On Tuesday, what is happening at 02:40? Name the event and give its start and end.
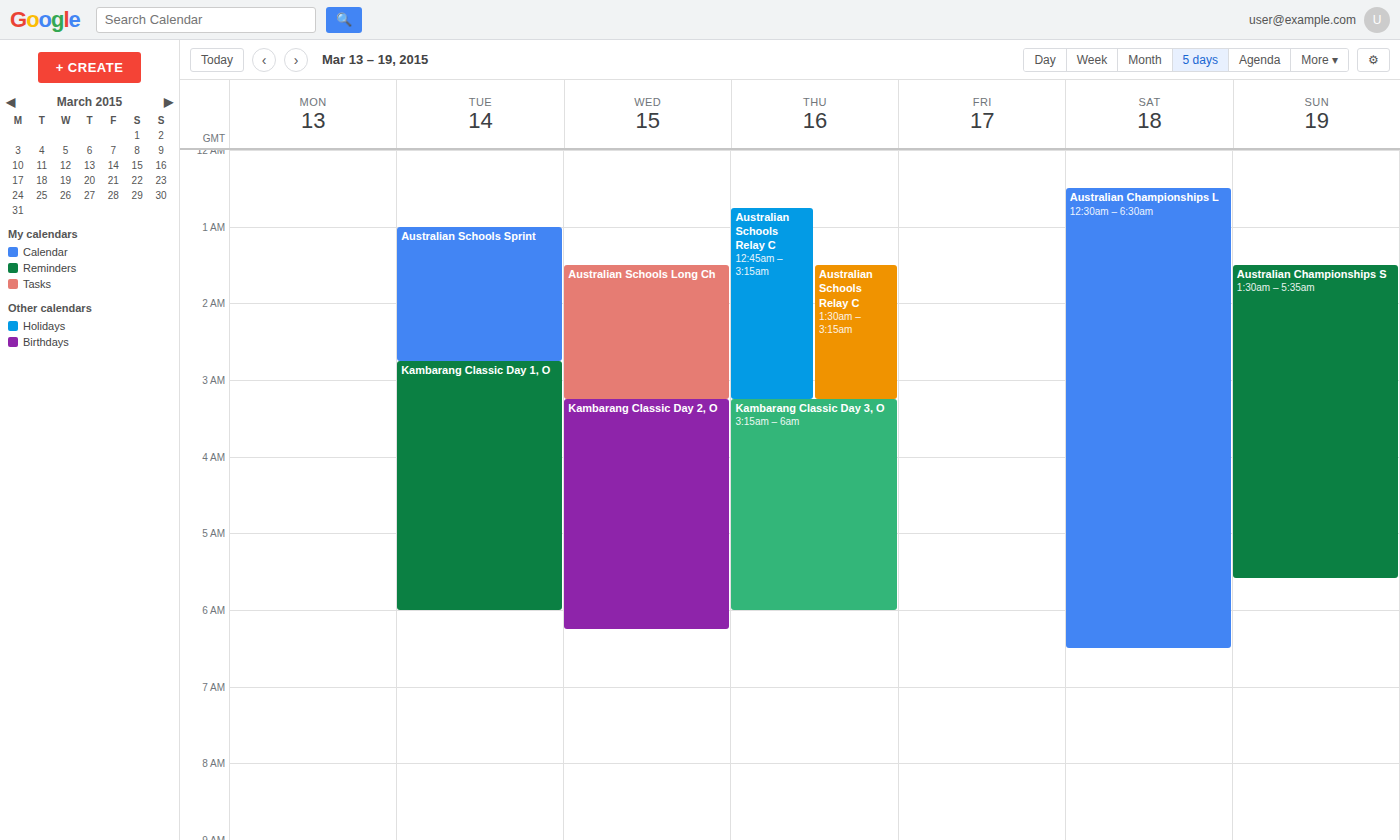
"Australian Schools Sprint", 01:00 to 02:45